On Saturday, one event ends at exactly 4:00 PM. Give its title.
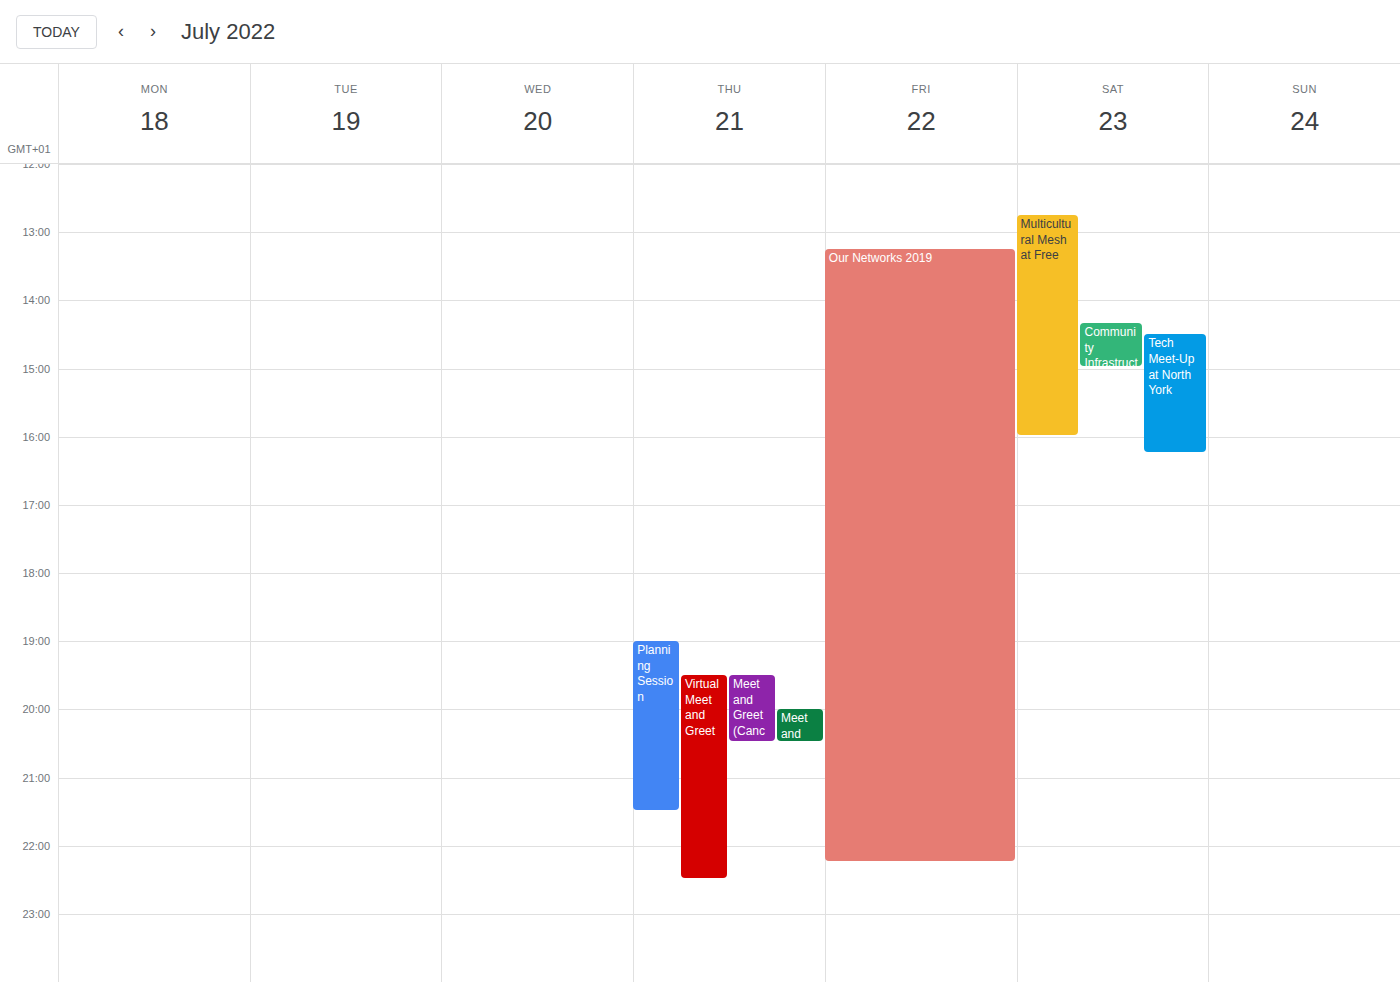
"Multicultural Mesh at Free"